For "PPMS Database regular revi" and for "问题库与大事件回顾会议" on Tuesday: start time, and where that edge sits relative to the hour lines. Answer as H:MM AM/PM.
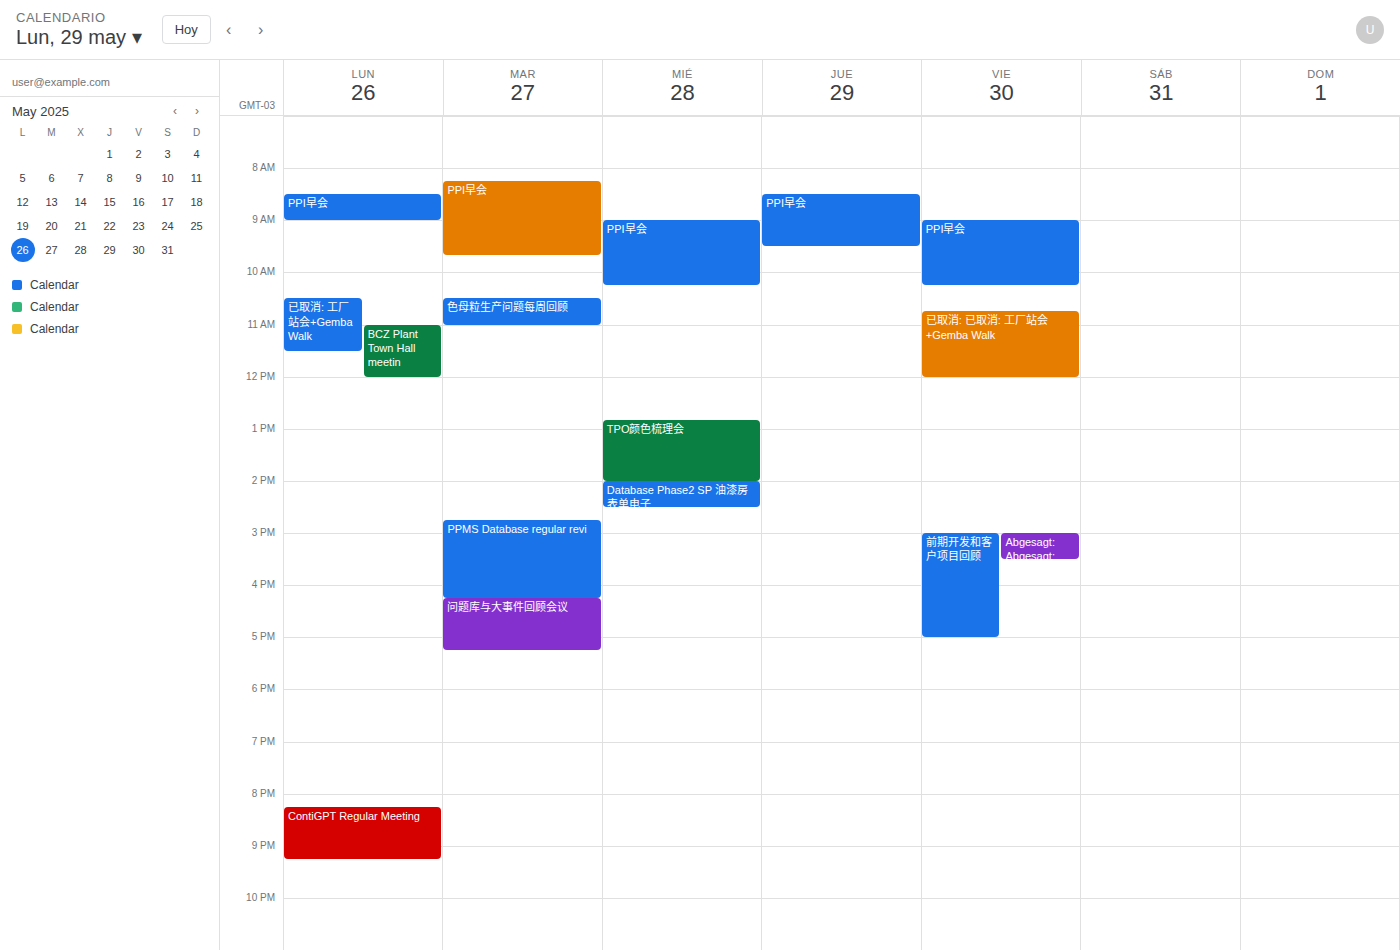
"PPMS Database regular revi": 2:45 PM, neither: three quarters of the way from the 2 PM line to the 3 PM line. "问题库与大事件回顾会议": 4:15 PM, neither: a quarter of the way from the 4 PM line to the 5 PM line.